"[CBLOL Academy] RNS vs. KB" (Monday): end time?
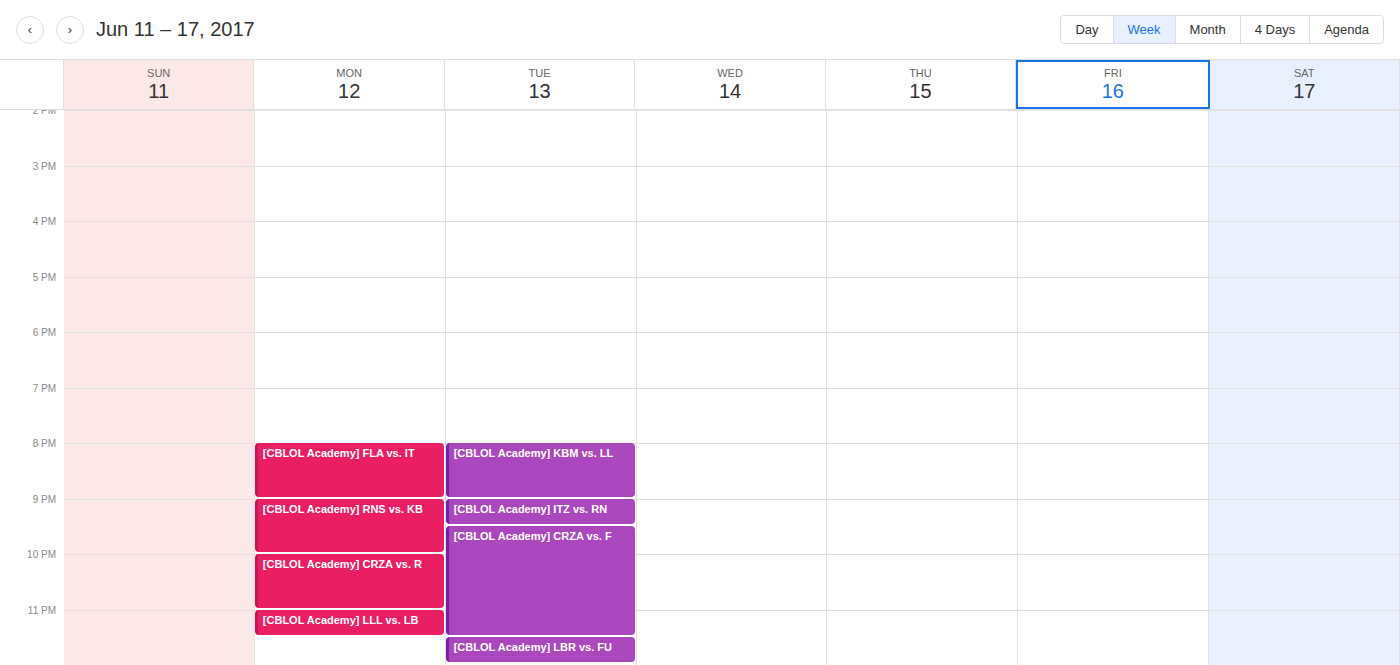
10:00 PM